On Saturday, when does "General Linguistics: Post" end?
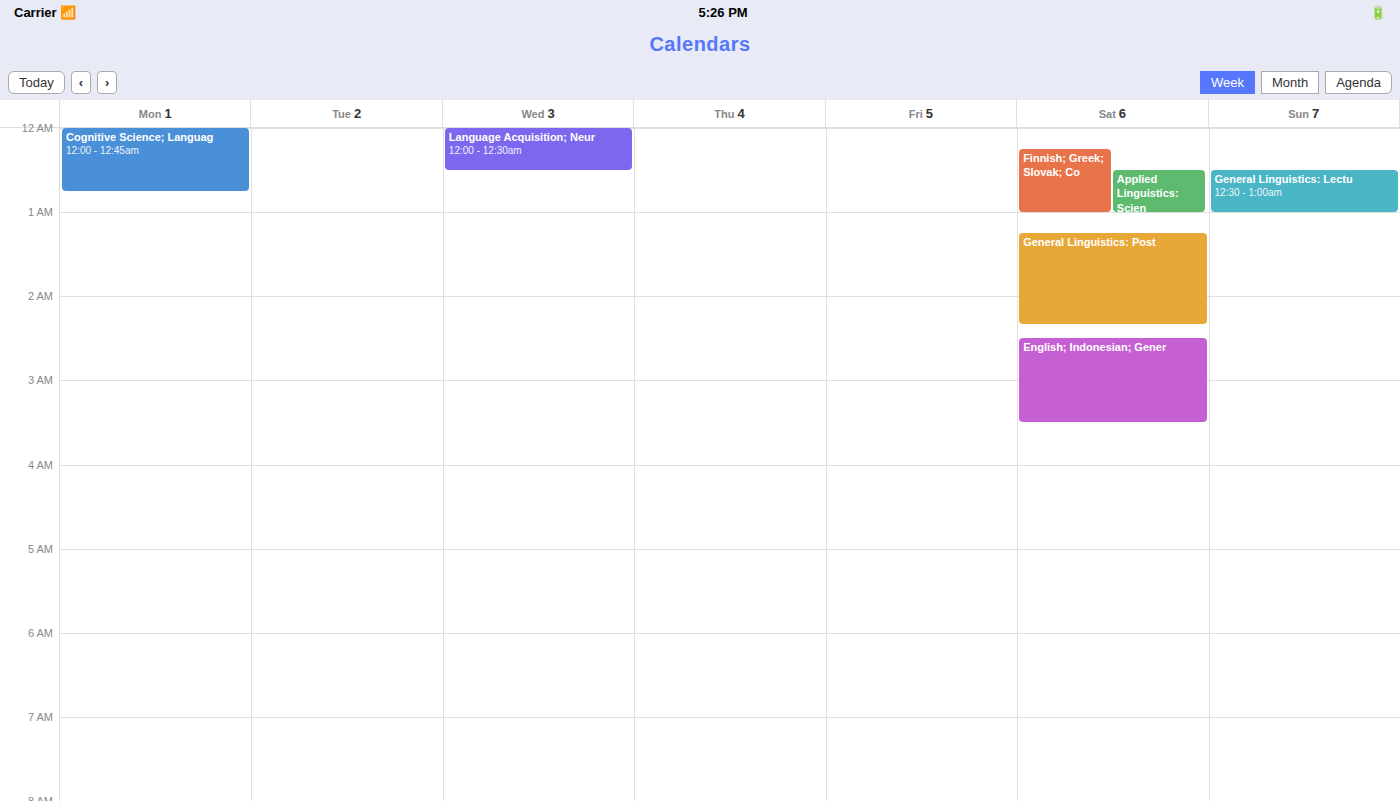
2:20 AM